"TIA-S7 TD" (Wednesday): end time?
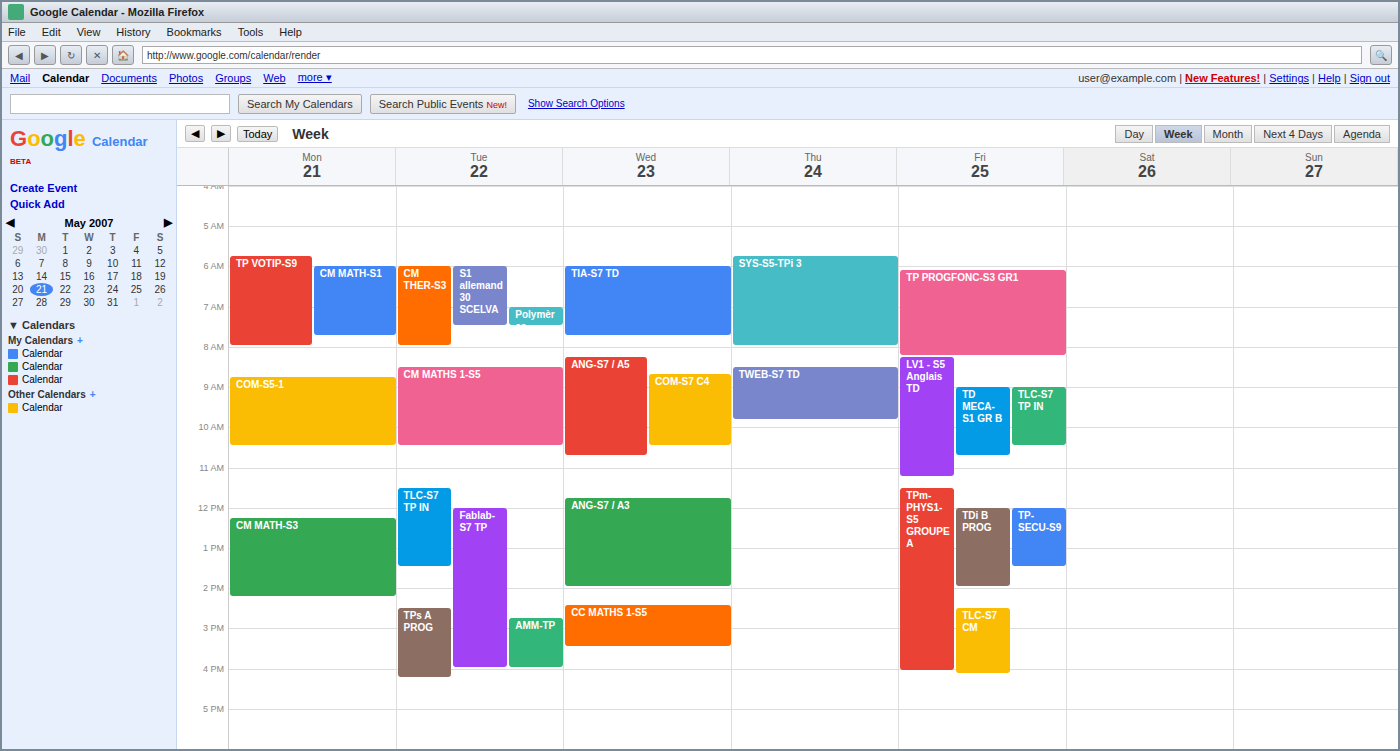
7:45 AM